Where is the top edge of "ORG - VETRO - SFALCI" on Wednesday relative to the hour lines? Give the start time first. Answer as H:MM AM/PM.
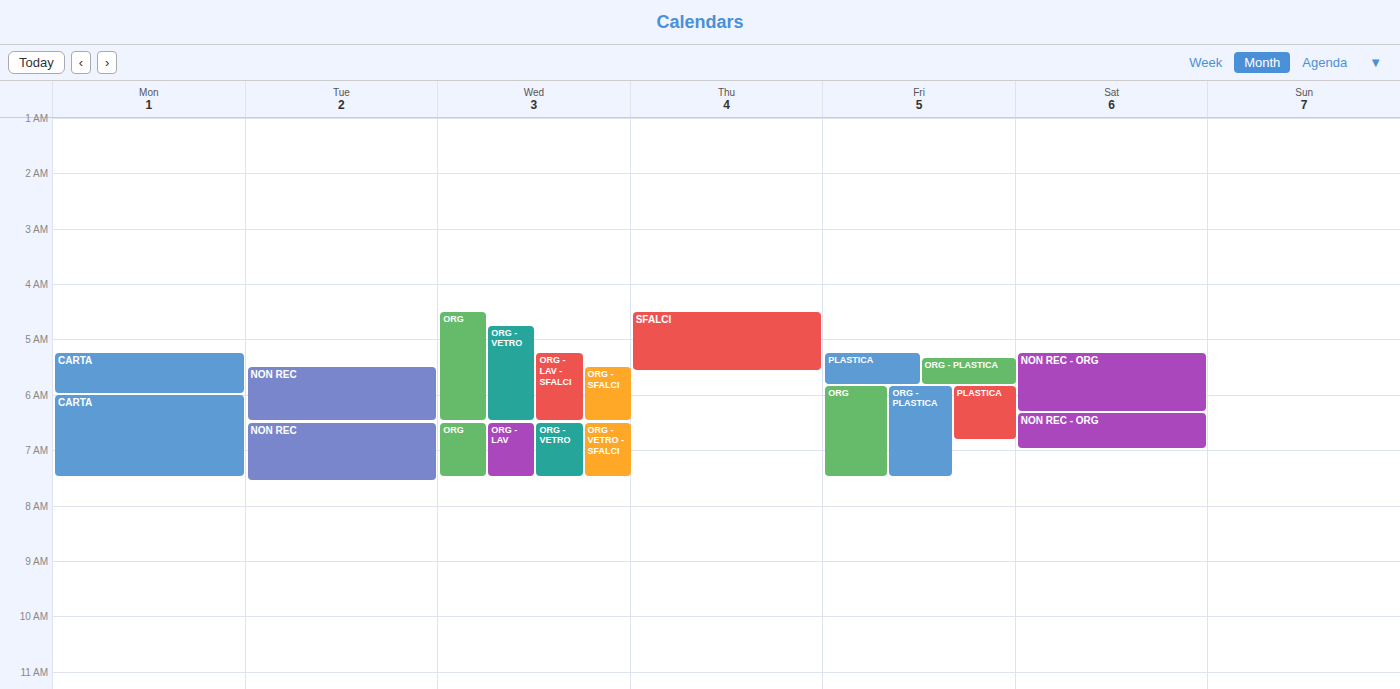
6:30 AM -- halfway between the 6 AM and 7 AM lines.